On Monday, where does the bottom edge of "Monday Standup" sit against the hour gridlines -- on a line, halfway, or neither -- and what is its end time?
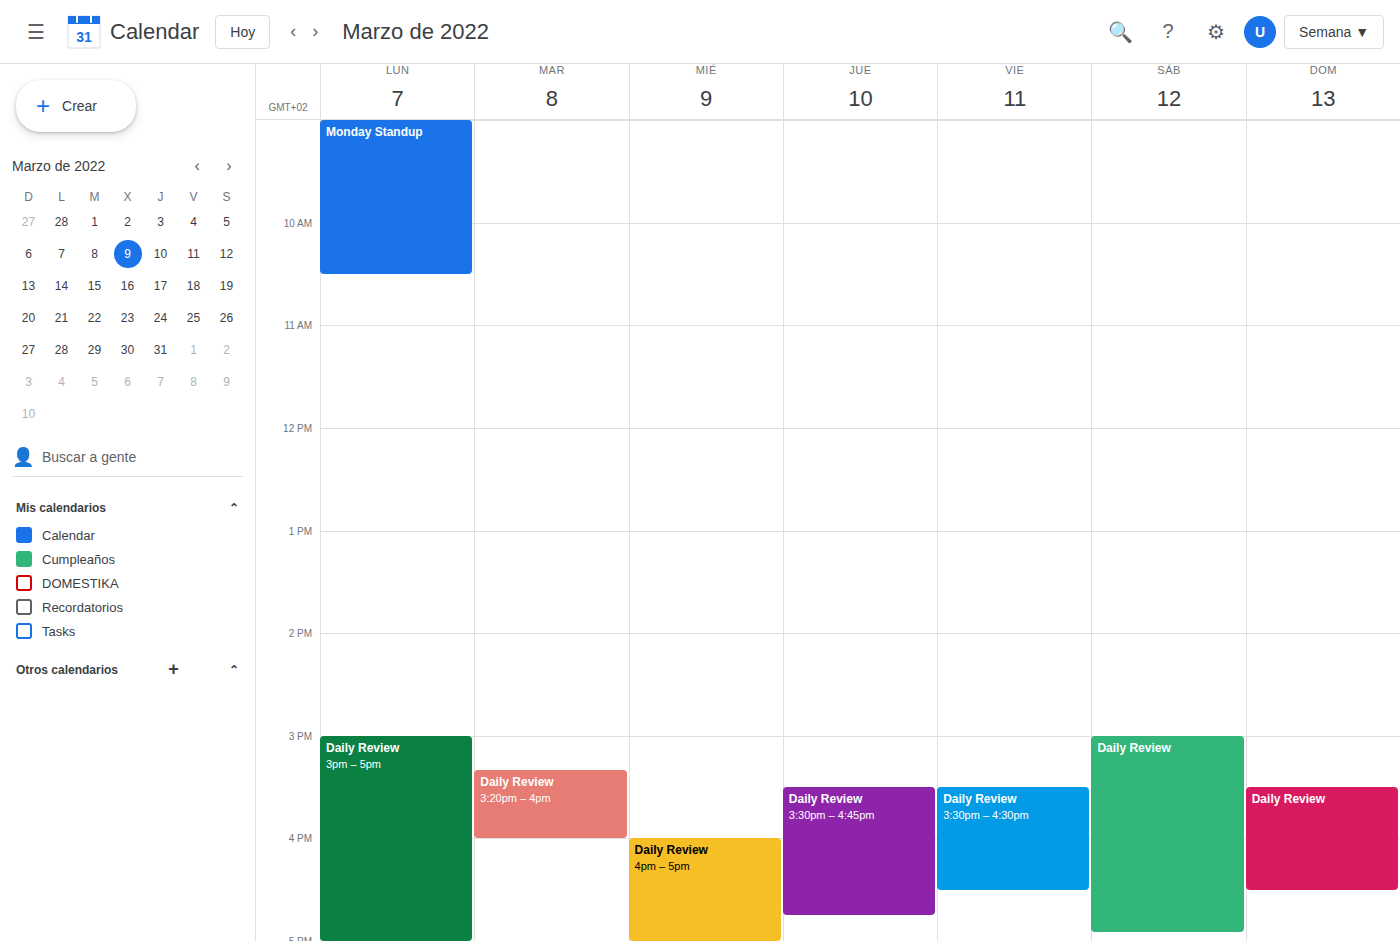
10:30 AM -- halfway between the 10 AM and 11 AM lines.